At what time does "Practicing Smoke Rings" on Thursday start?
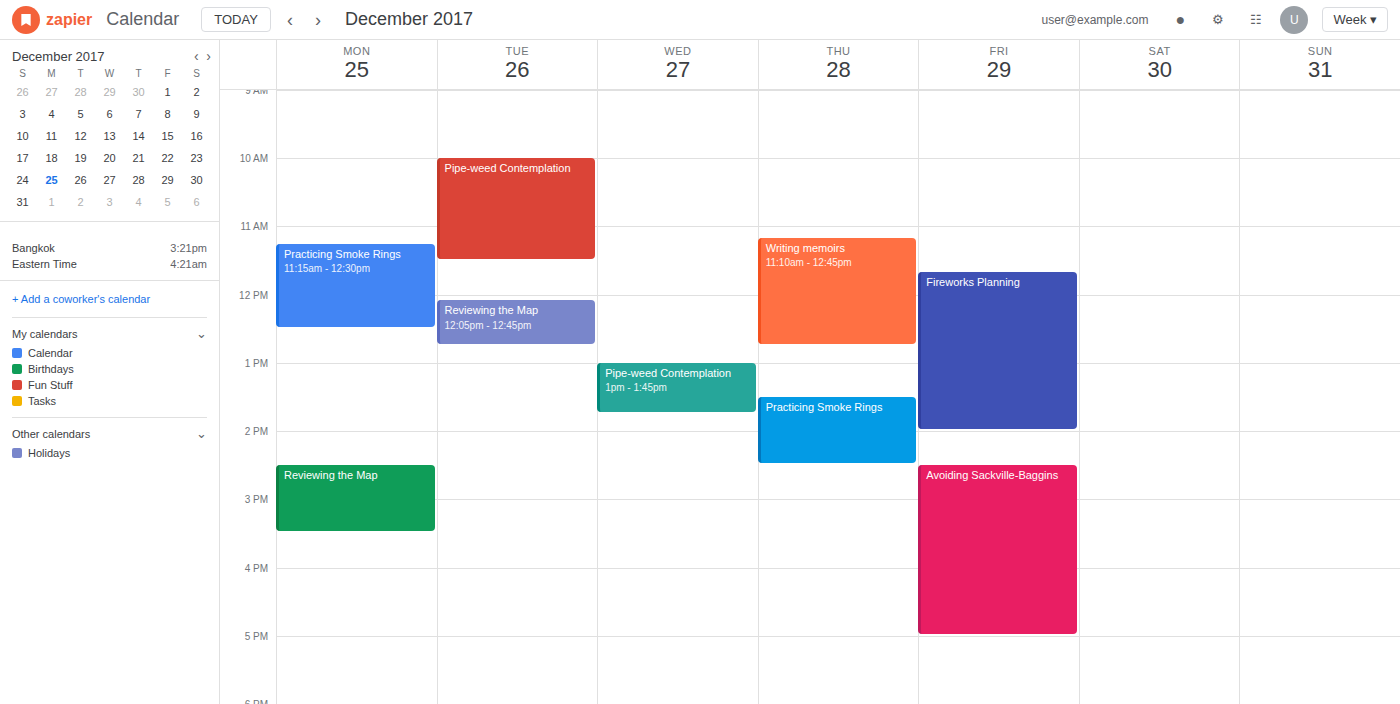
13:30